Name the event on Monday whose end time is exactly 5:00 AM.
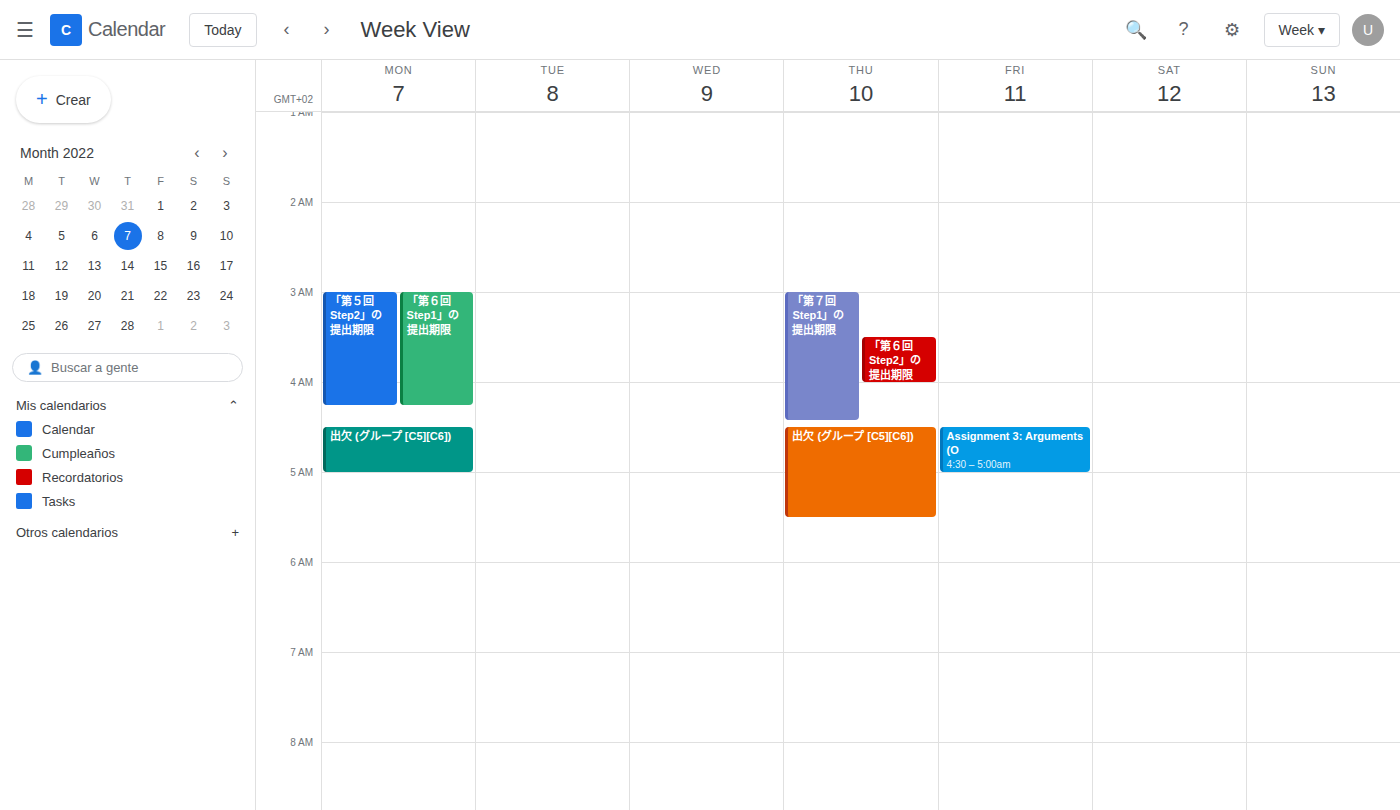
"出欠 (グループ [C5][C6])"